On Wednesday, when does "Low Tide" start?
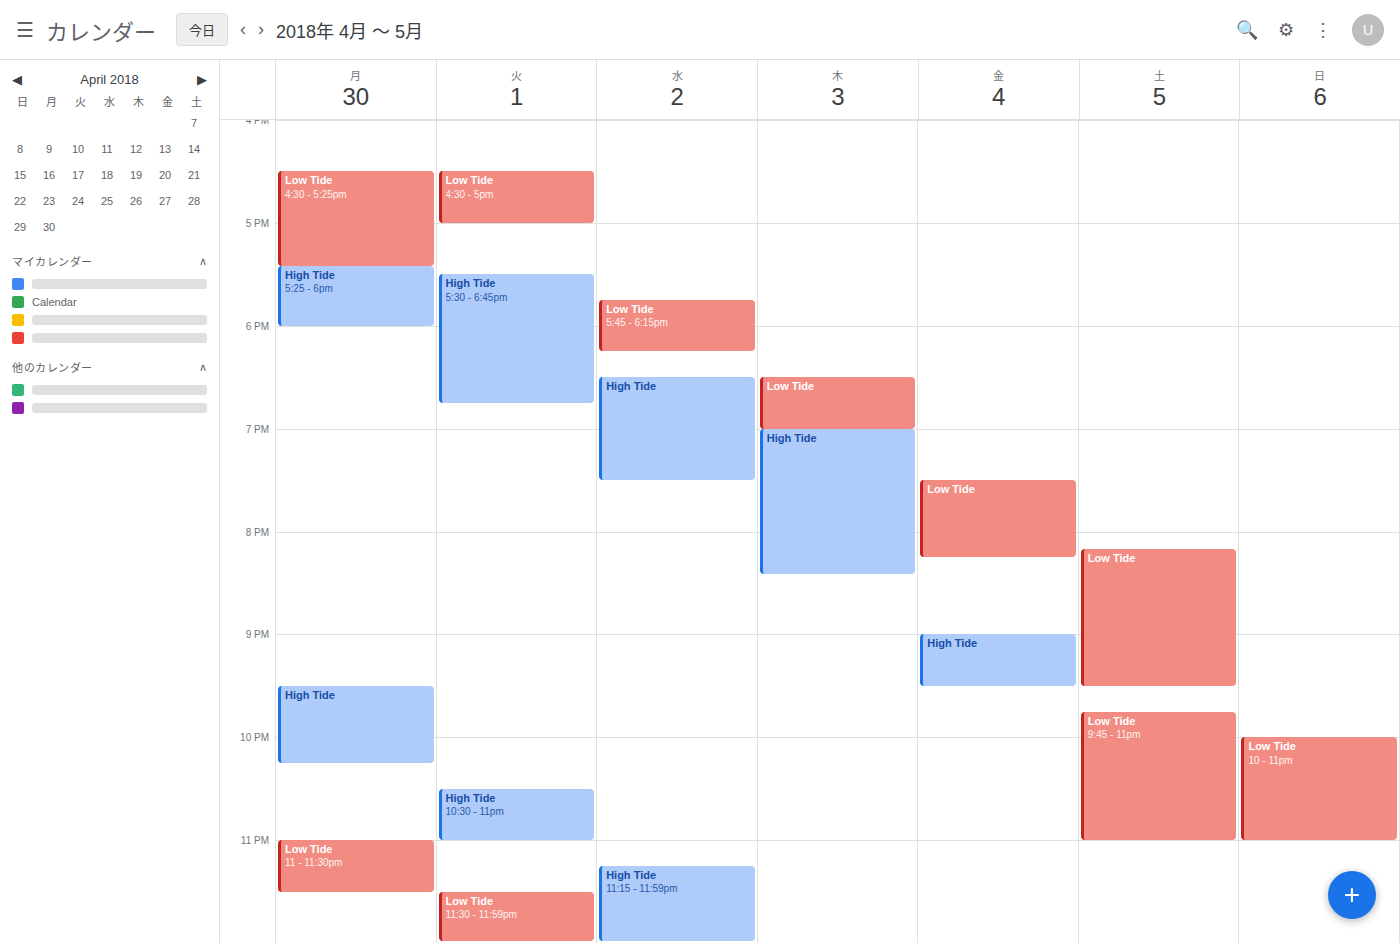
5:45 PM